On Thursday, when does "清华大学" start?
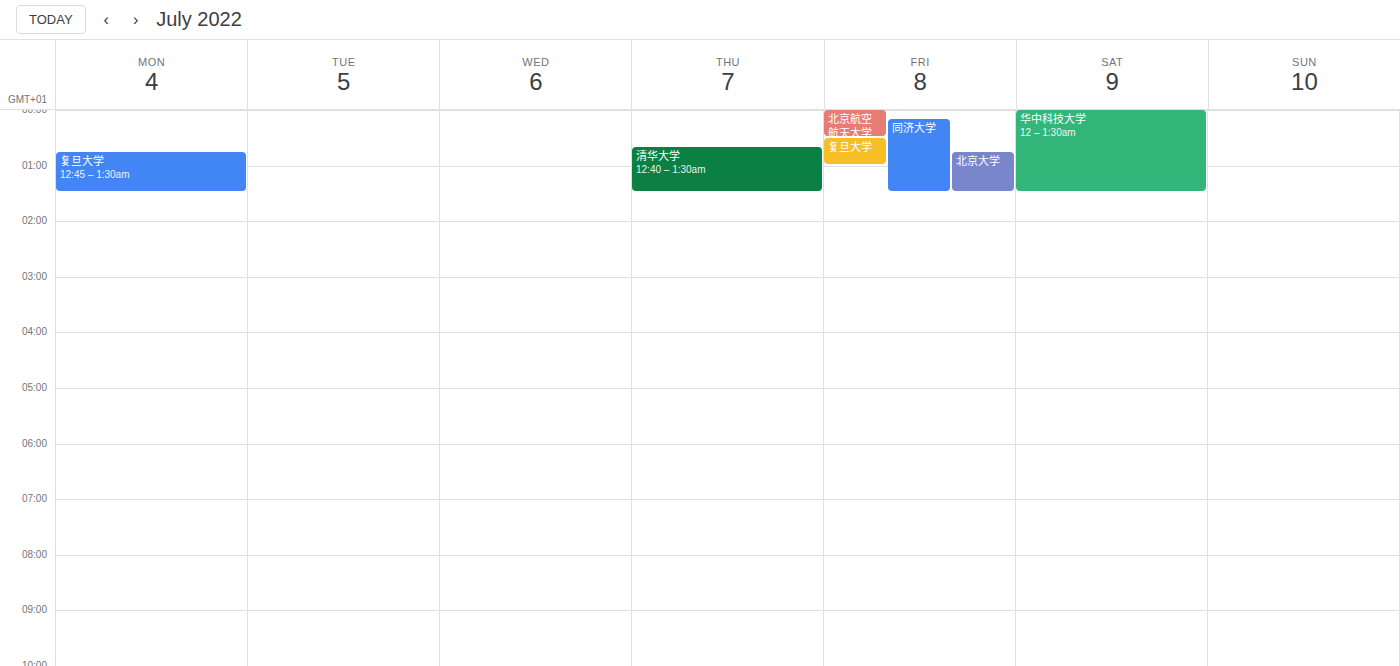
12:40 AM